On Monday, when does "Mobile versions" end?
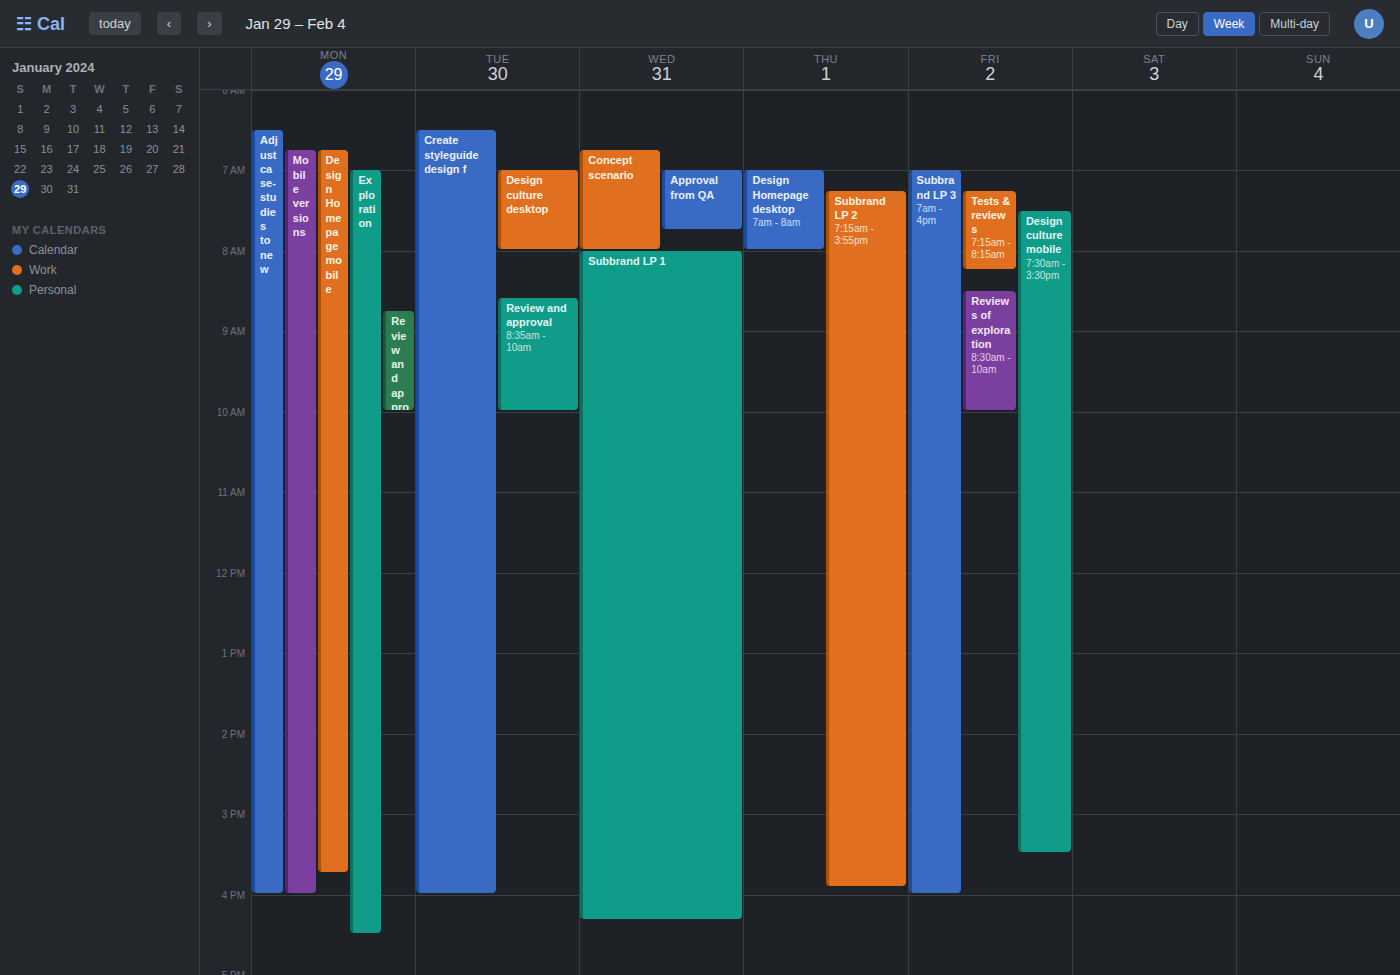
4:00 PM